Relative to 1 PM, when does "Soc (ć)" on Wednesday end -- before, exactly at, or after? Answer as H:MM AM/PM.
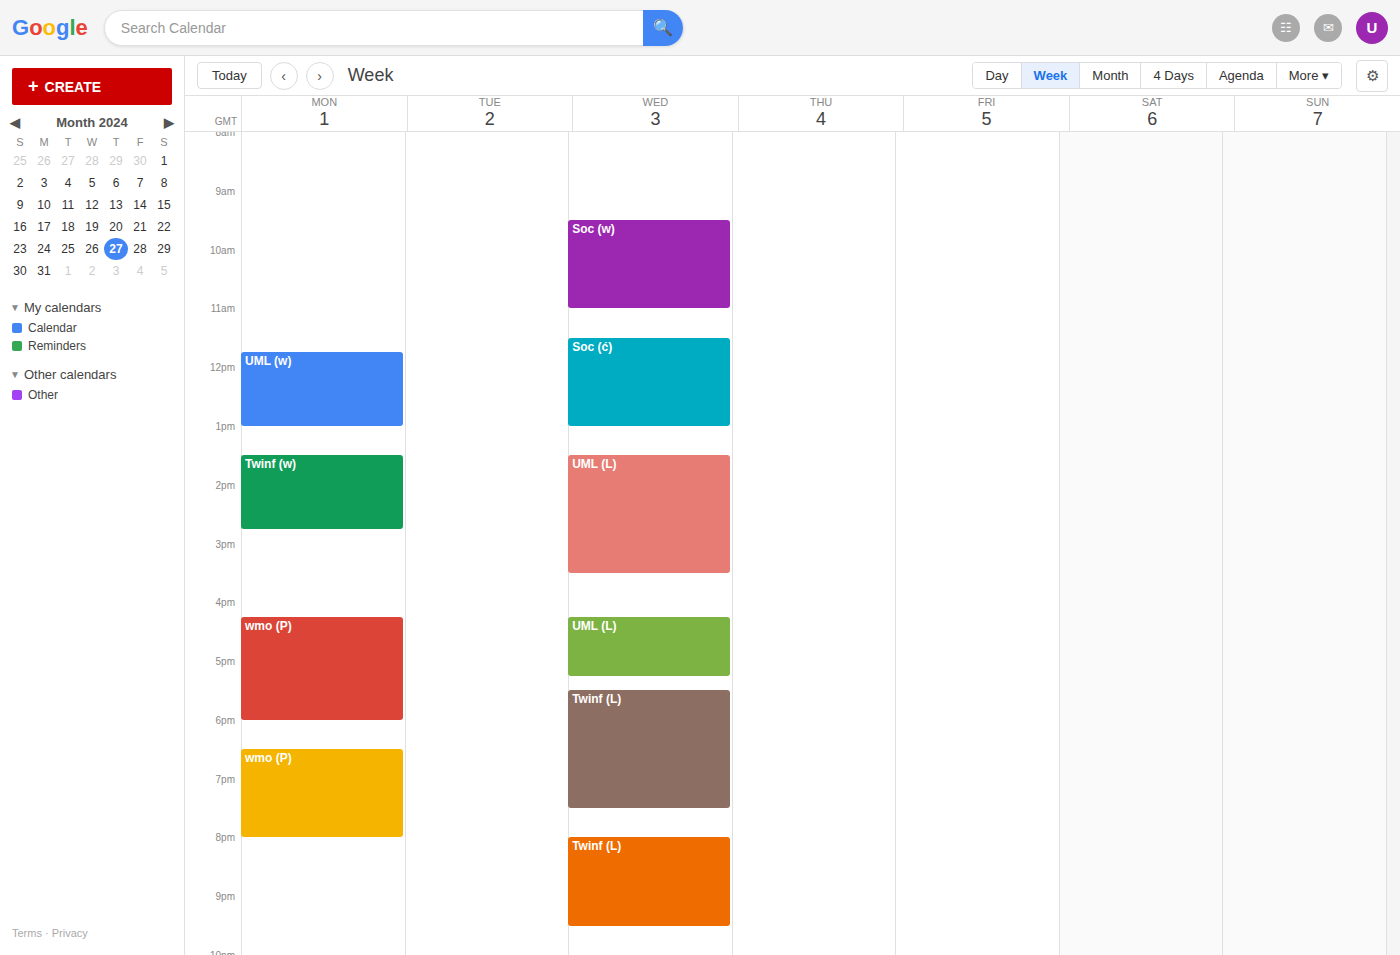
1:00 PM -- exactly at 1 PM, on the 1 PM line.